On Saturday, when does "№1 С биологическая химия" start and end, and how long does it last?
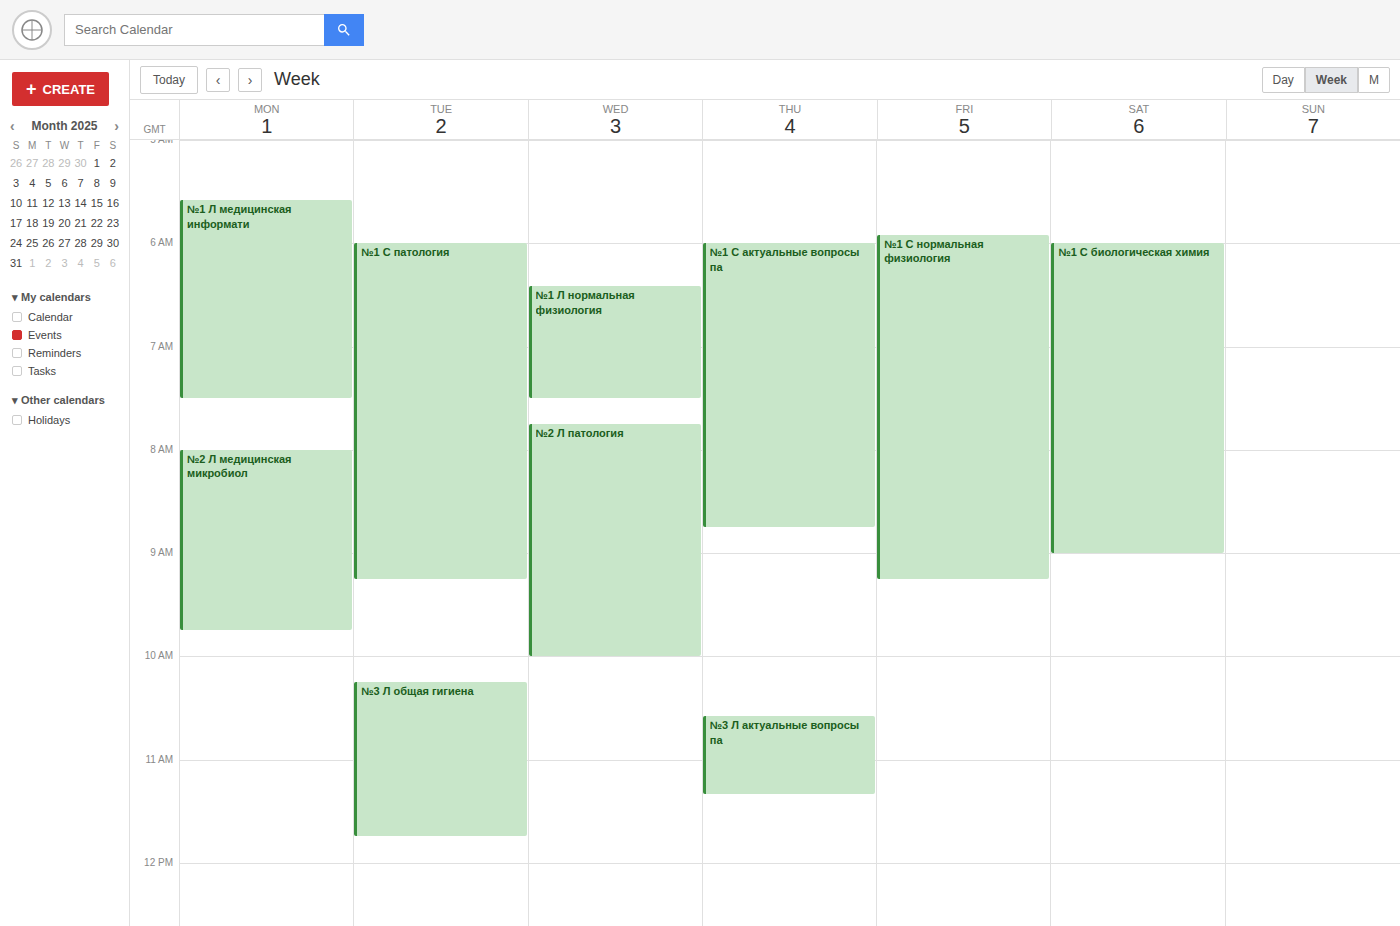
6:00 AM to 9:00 AM, 3 hours